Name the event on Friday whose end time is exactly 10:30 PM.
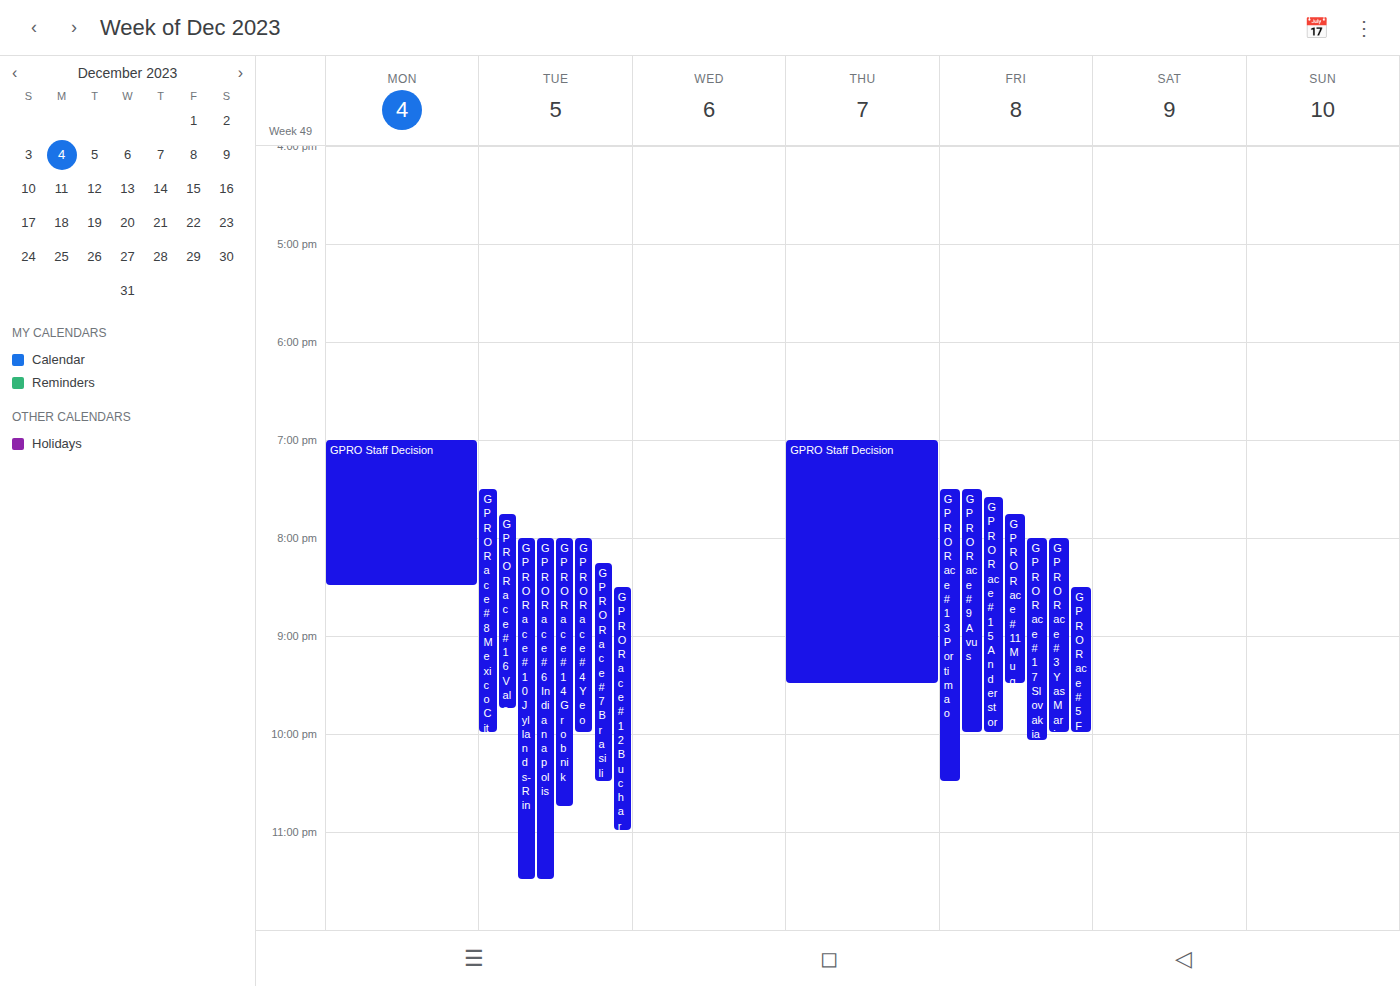
"GPRO Race #13 Portimao"